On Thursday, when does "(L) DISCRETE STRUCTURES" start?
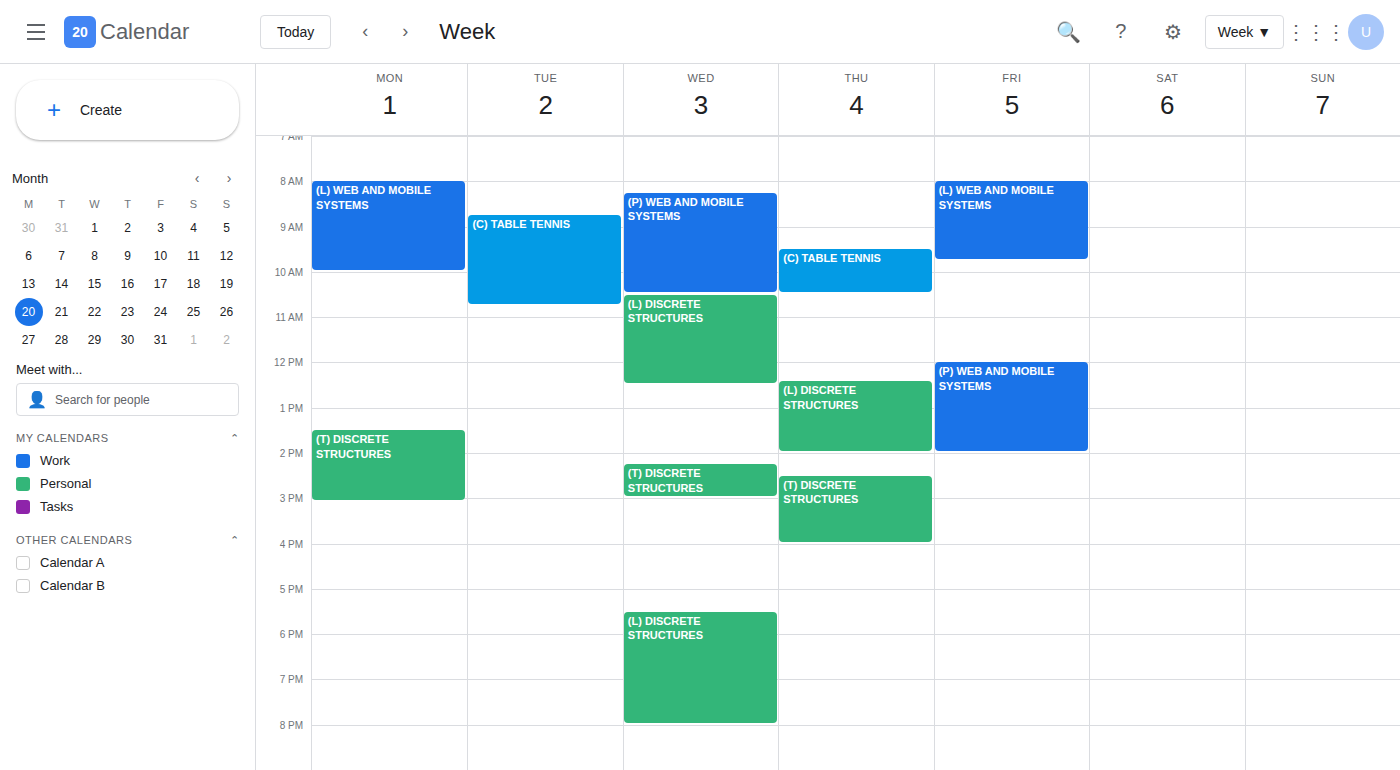
12:25 PM